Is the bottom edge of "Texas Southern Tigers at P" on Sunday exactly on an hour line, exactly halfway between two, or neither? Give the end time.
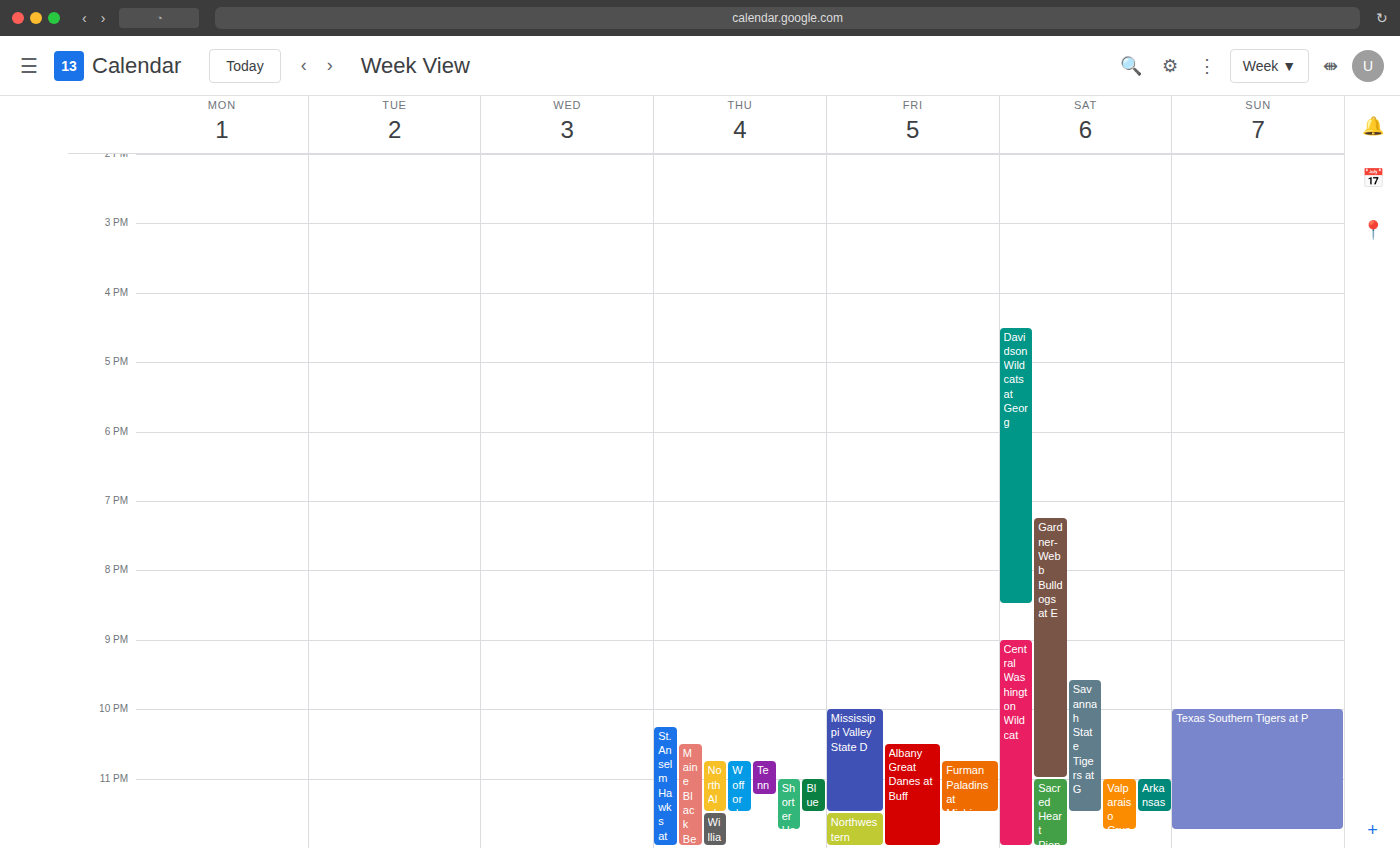
11:45 PM -- neither: three quarters of the way from the 11 PM line to the 12 AM line.